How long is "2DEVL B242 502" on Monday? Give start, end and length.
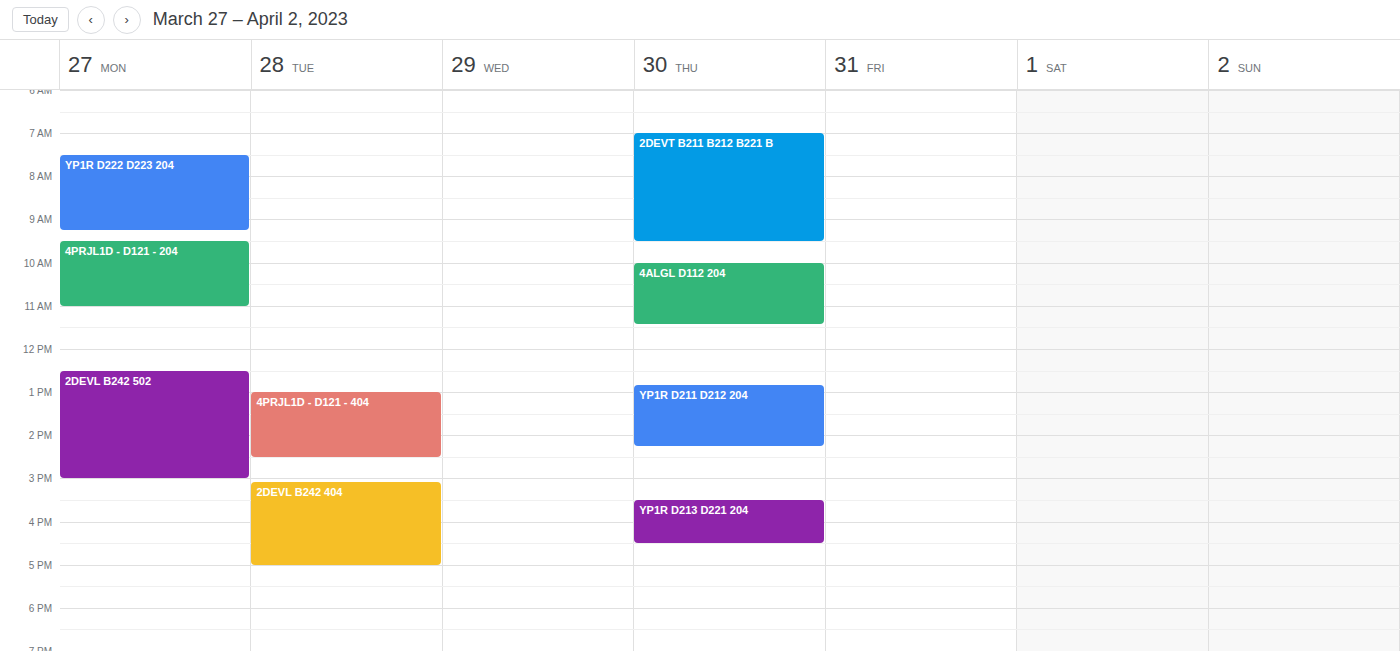
12:30 PM to 3:00 PM, 2 hours 30 minutes